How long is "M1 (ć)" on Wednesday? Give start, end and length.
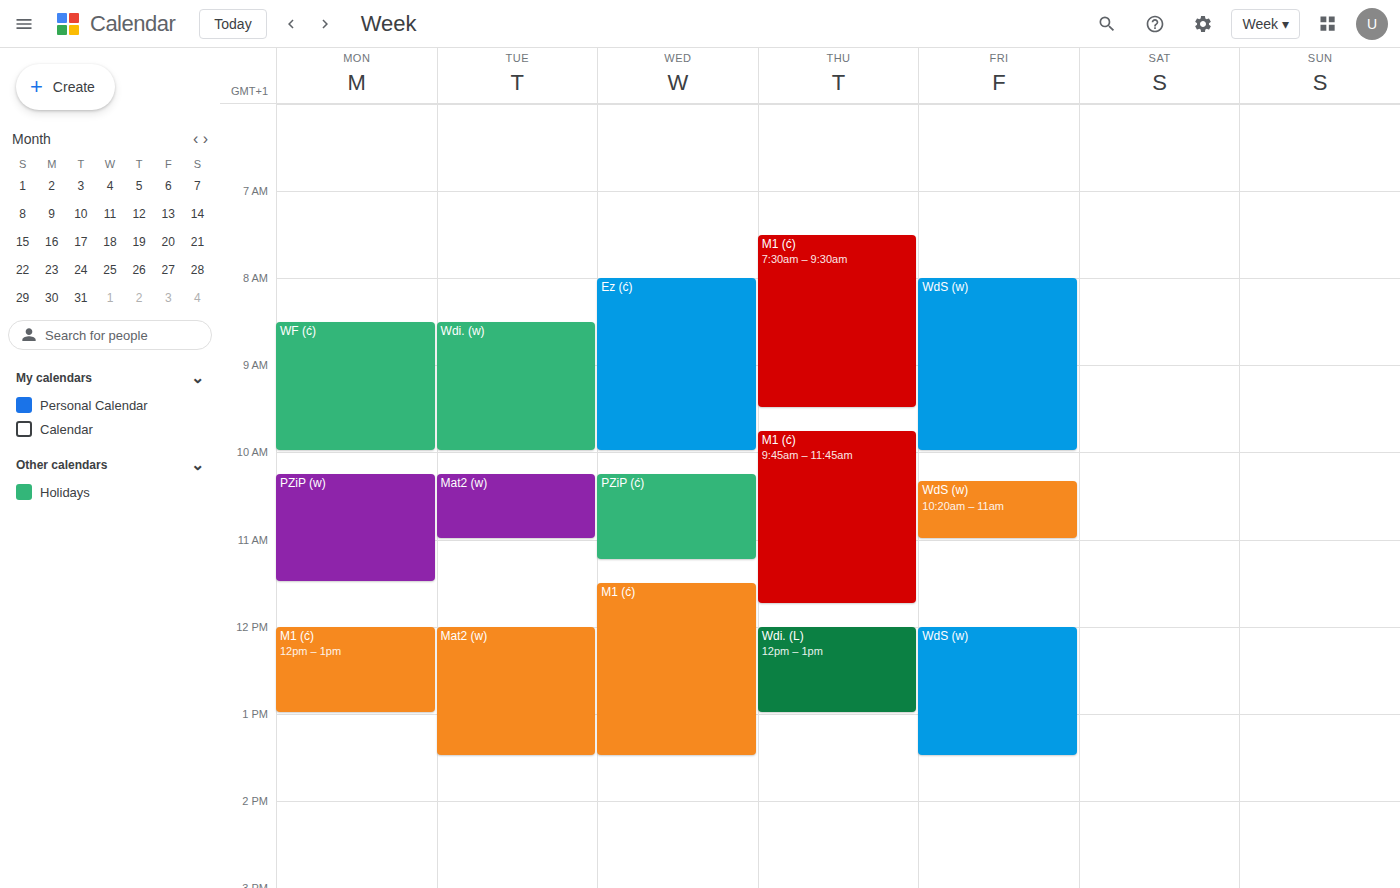
11:30 to 13:30, 2 hours